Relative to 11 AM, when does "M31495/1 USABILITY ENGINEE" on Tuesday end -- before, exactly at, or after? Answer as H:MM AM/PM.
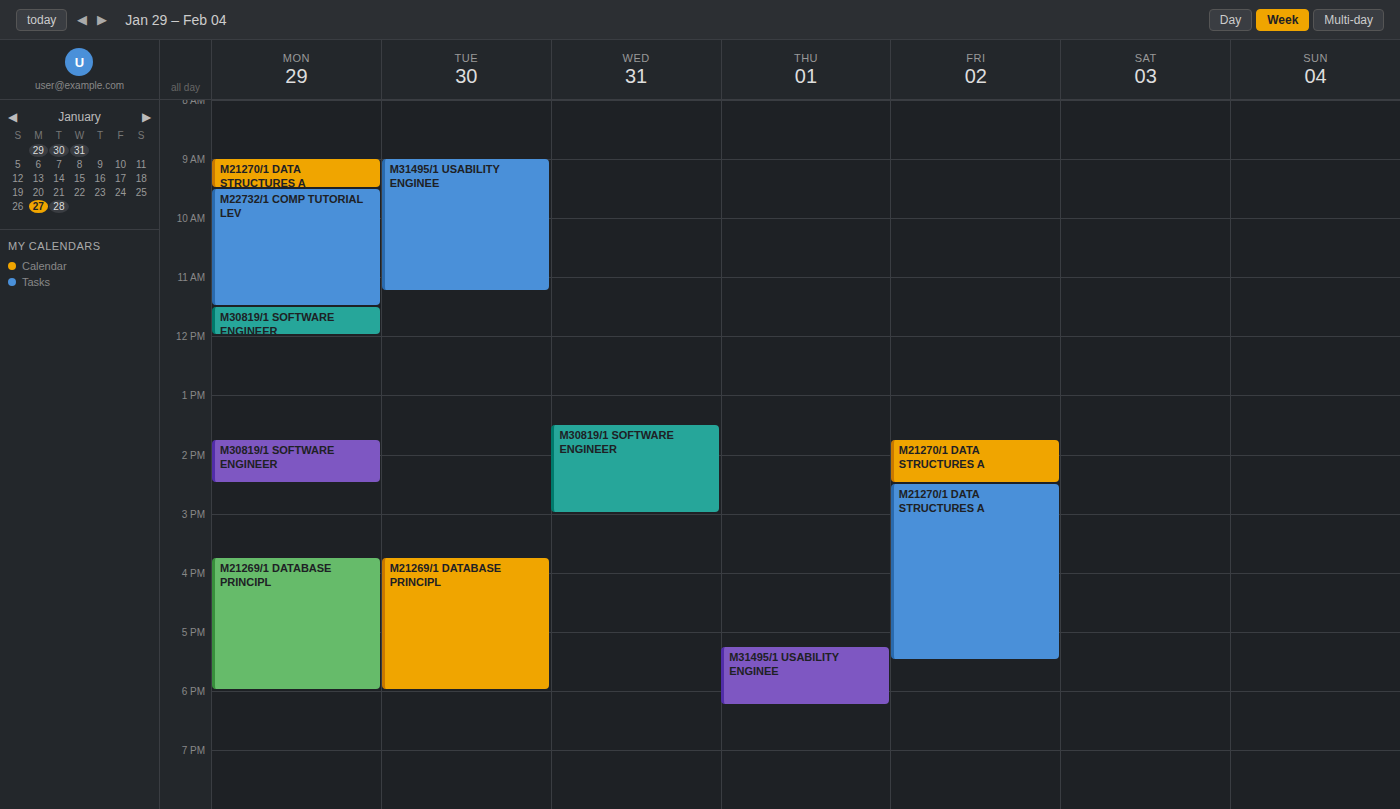
11:15 AM -- after 11 AM, 15 minutes below the 11 AM line.